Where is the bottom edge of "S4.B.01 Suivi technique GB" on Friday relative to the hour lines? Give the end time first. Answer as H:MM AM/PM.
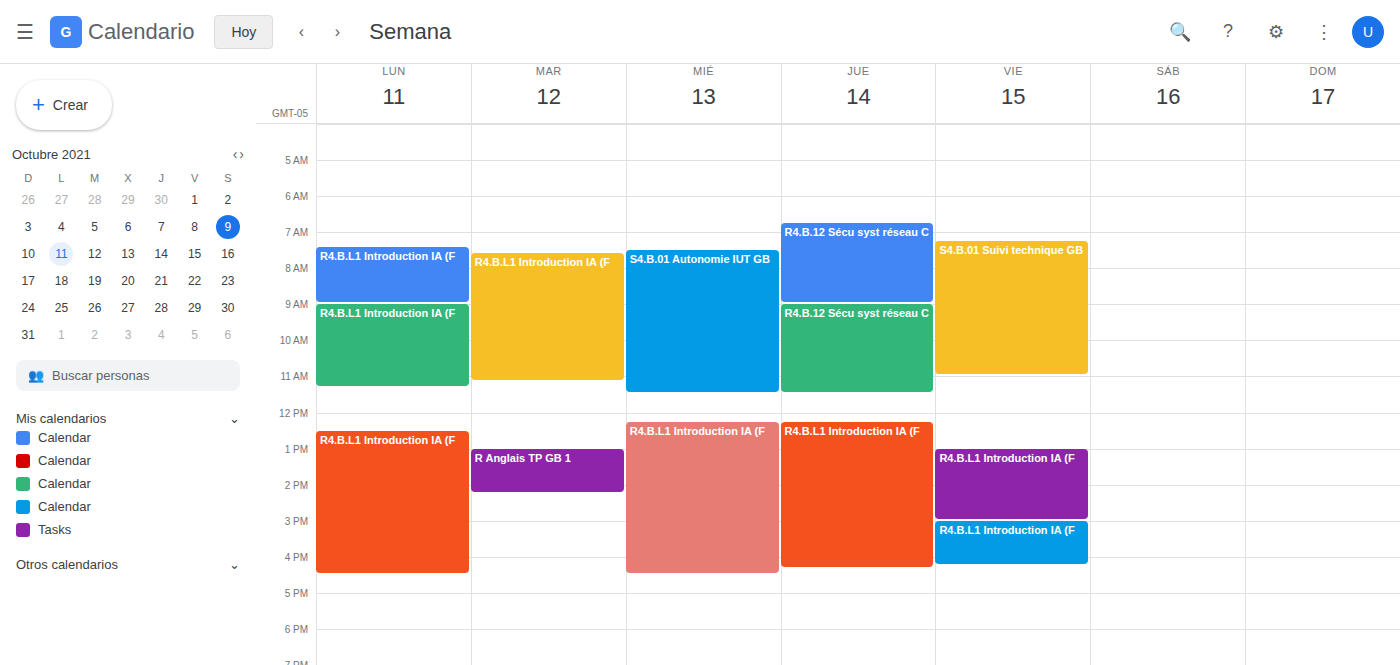
11:00 AM -- exactly on the 11 AM line.